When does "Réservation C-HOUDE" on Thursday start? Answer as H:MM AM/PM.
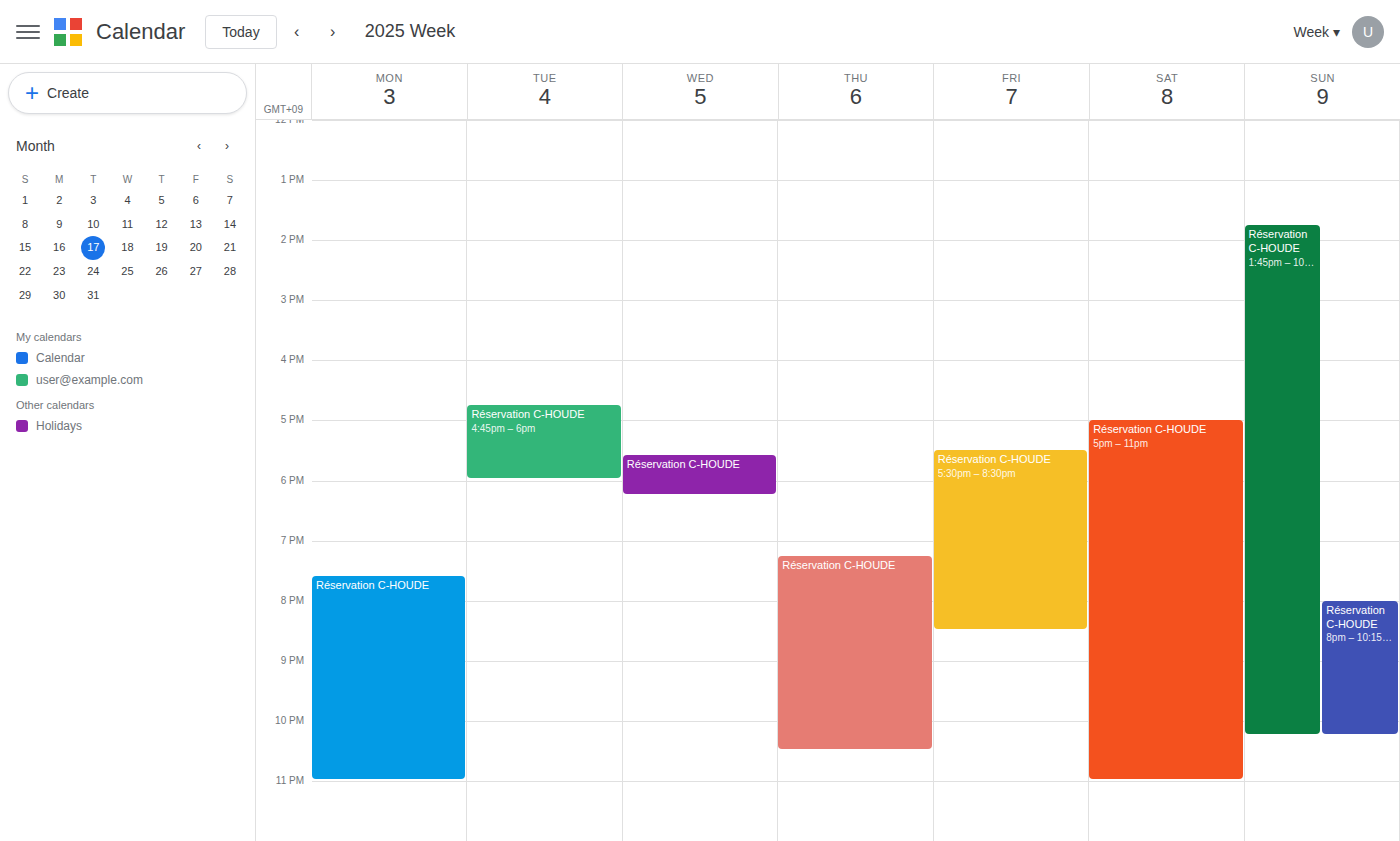
7:15 PM